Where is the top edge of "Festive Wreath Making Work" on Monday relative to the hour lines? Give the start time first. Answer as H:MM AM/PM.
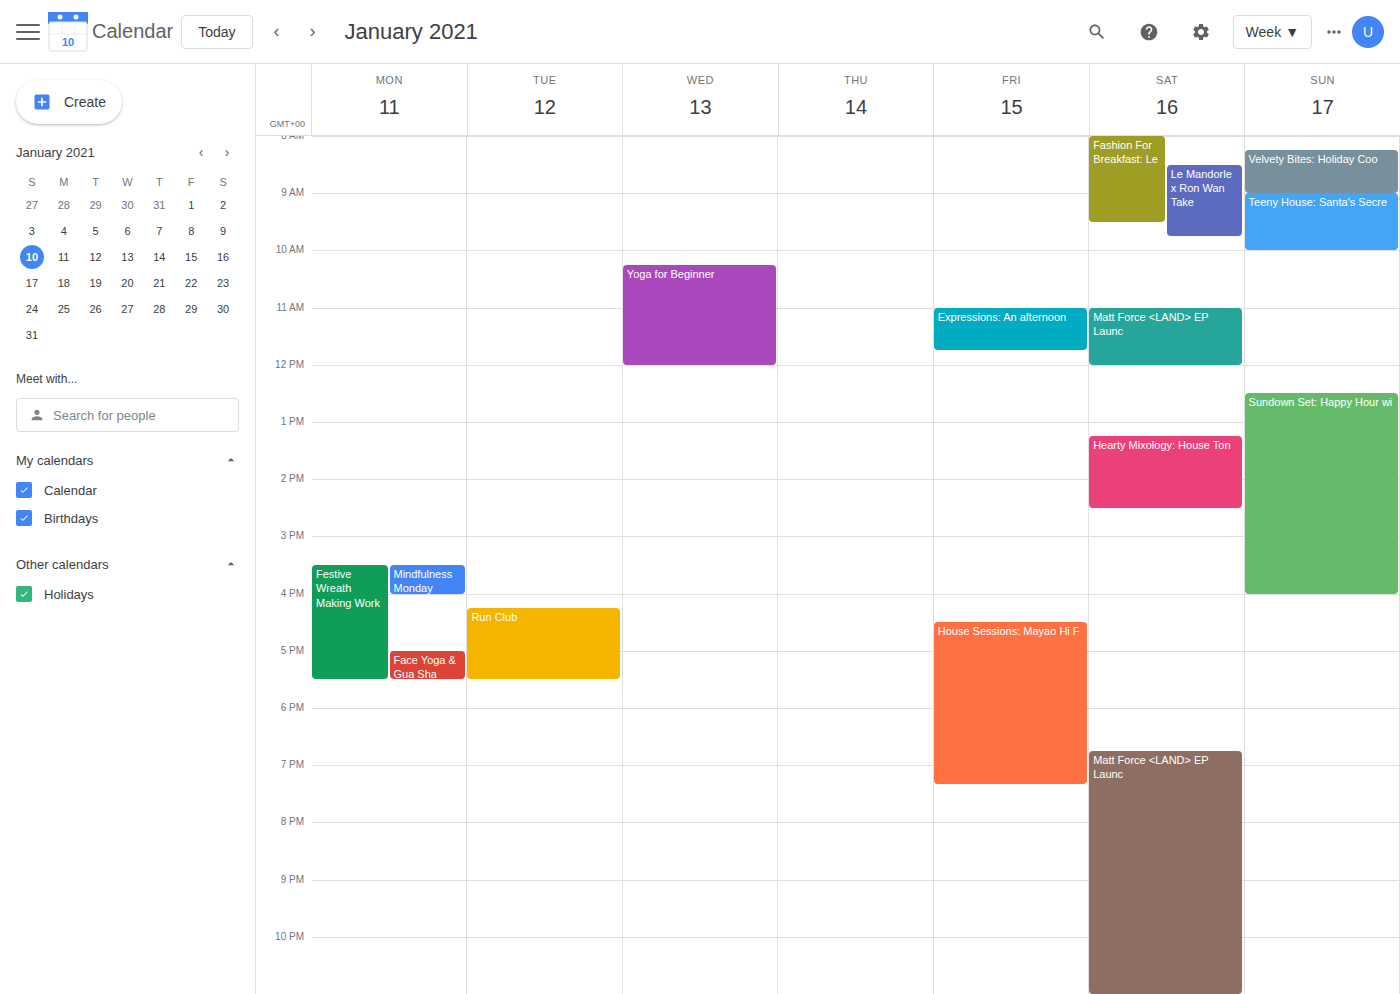
3:30 PM -- halfway between the 3 PM and 4 PM lines.